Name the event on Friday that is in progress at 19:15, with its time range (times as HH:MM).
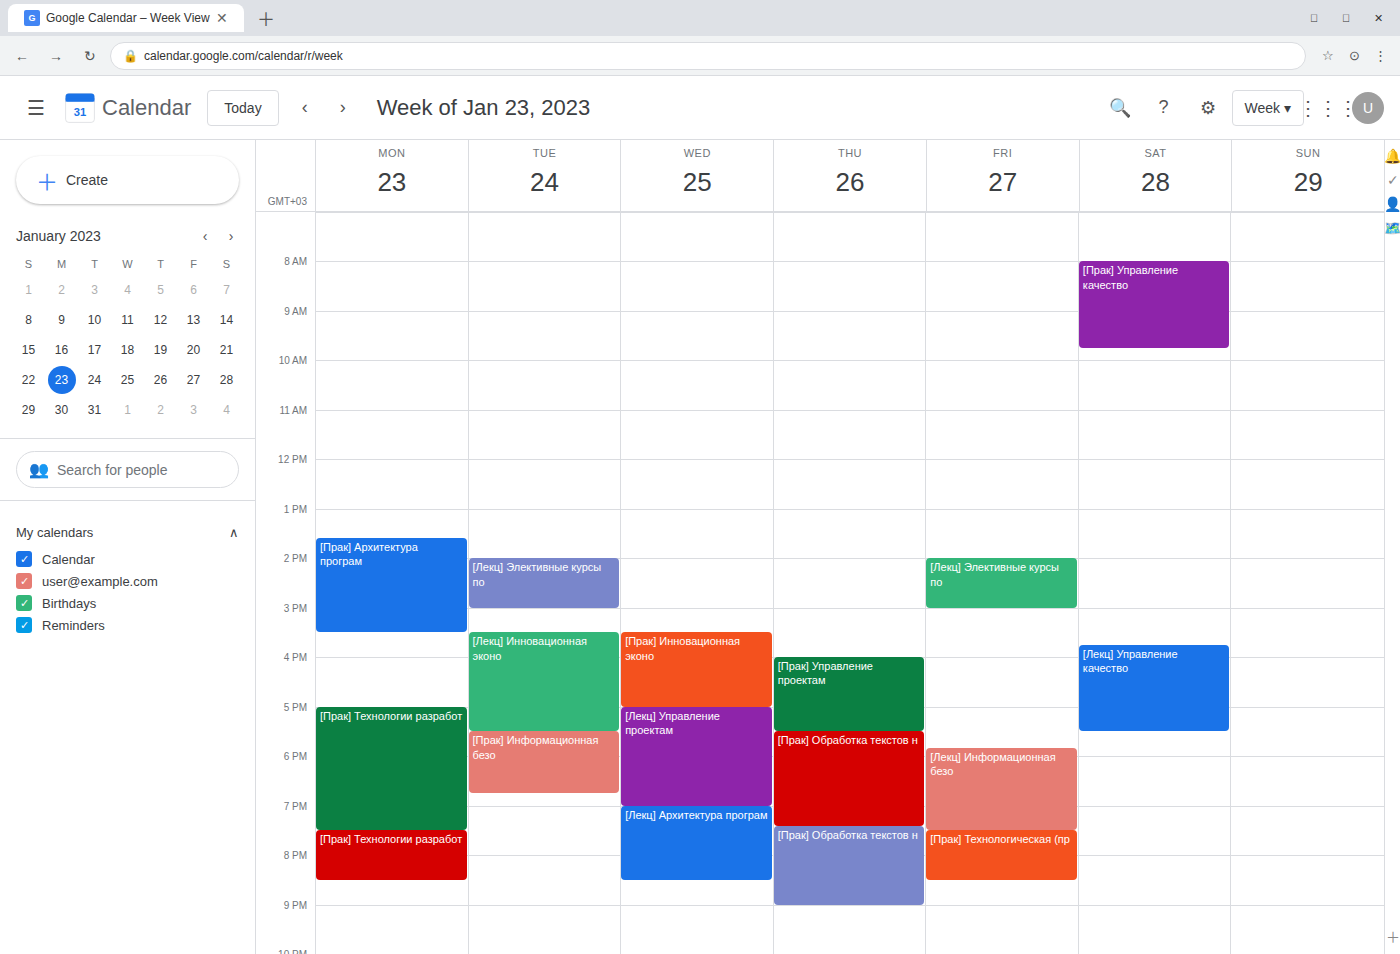
"[Лекц] Информационная безо", 17:50 to 19:30